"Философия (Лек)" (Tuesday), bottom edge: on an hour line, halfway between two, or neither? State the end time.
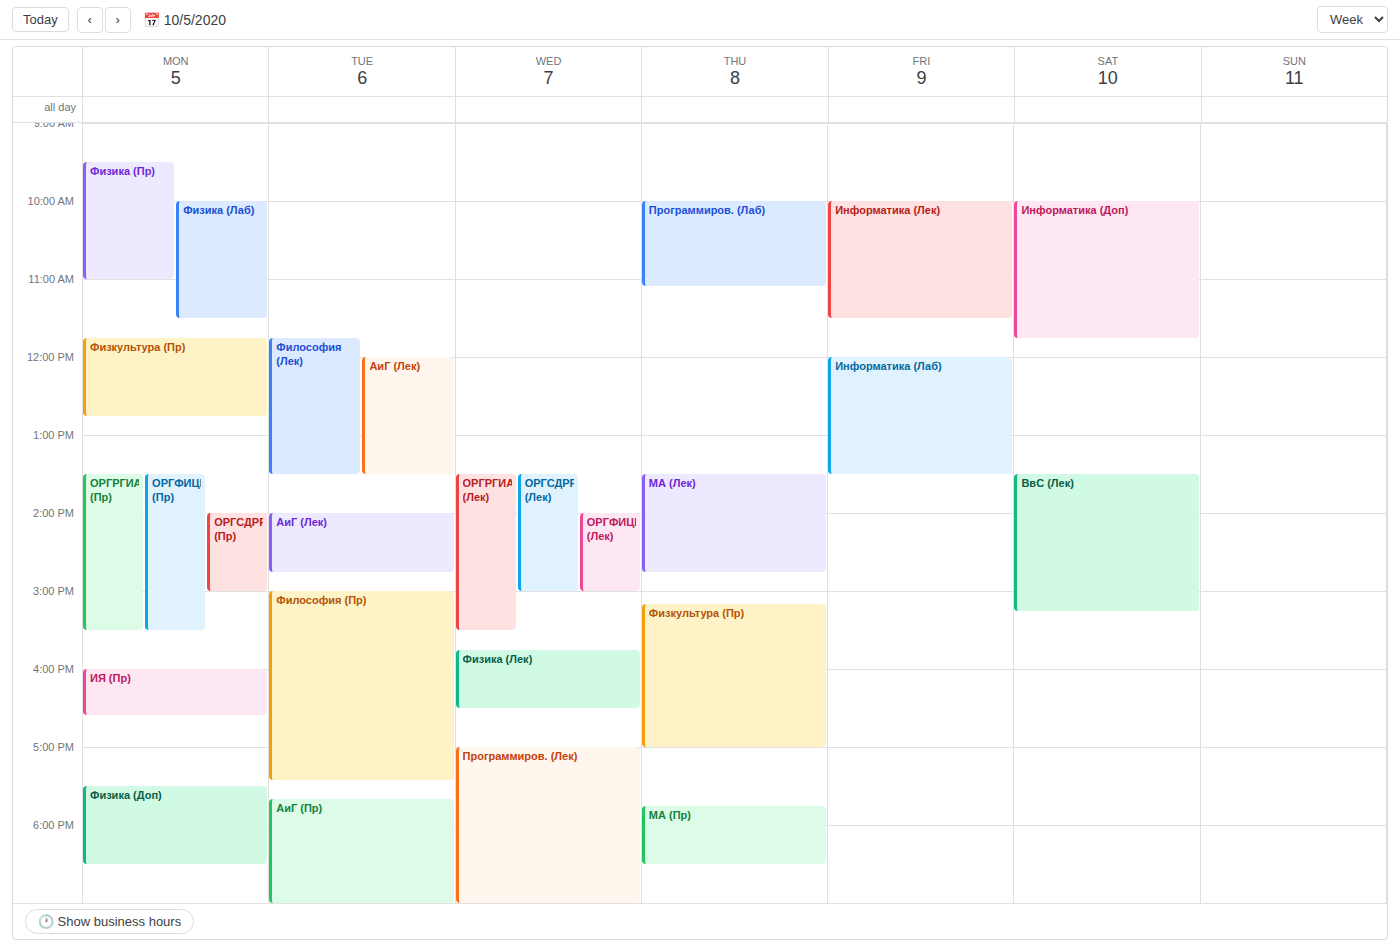
1:30 PM -- halfway between the 1 PM and 2 PM lines.